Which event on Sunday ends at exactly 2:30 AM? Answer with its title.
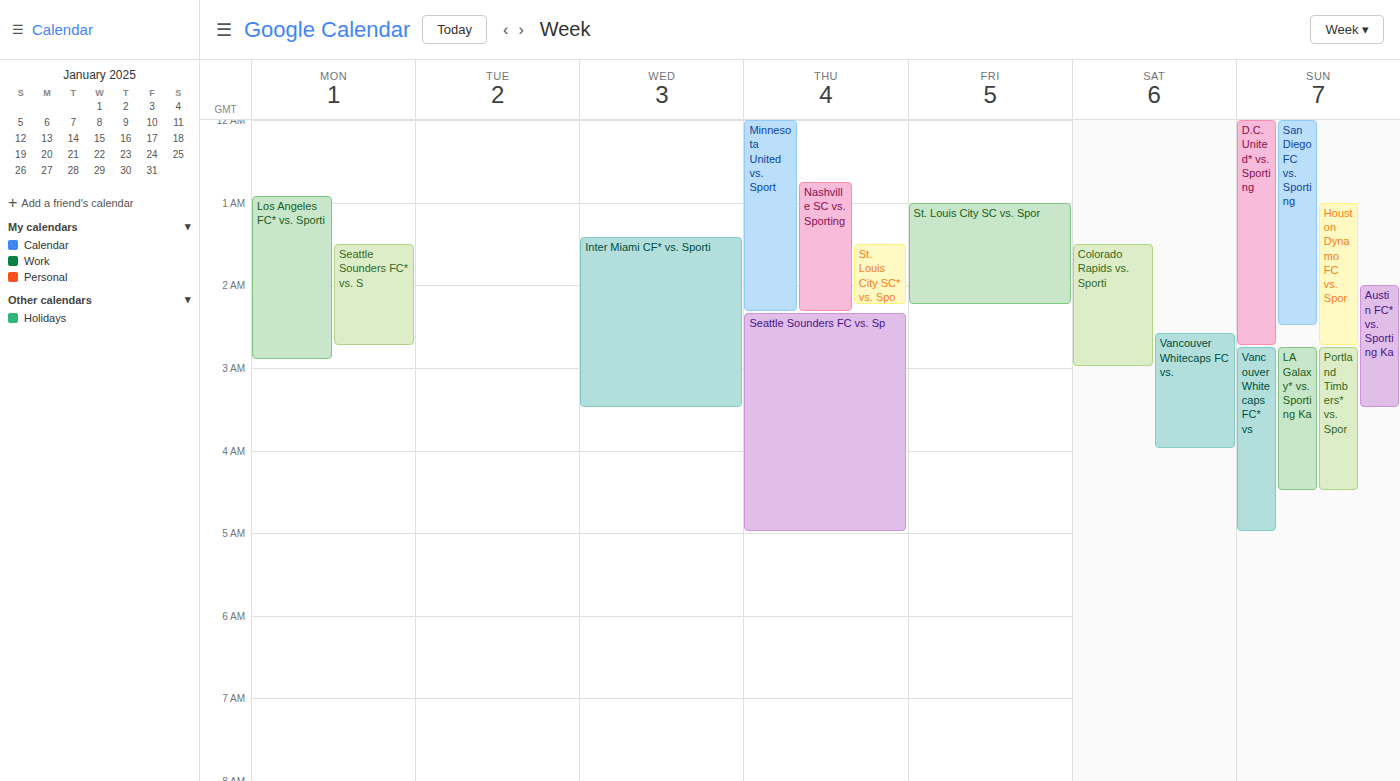
"San Diego FC vs. Sporting"